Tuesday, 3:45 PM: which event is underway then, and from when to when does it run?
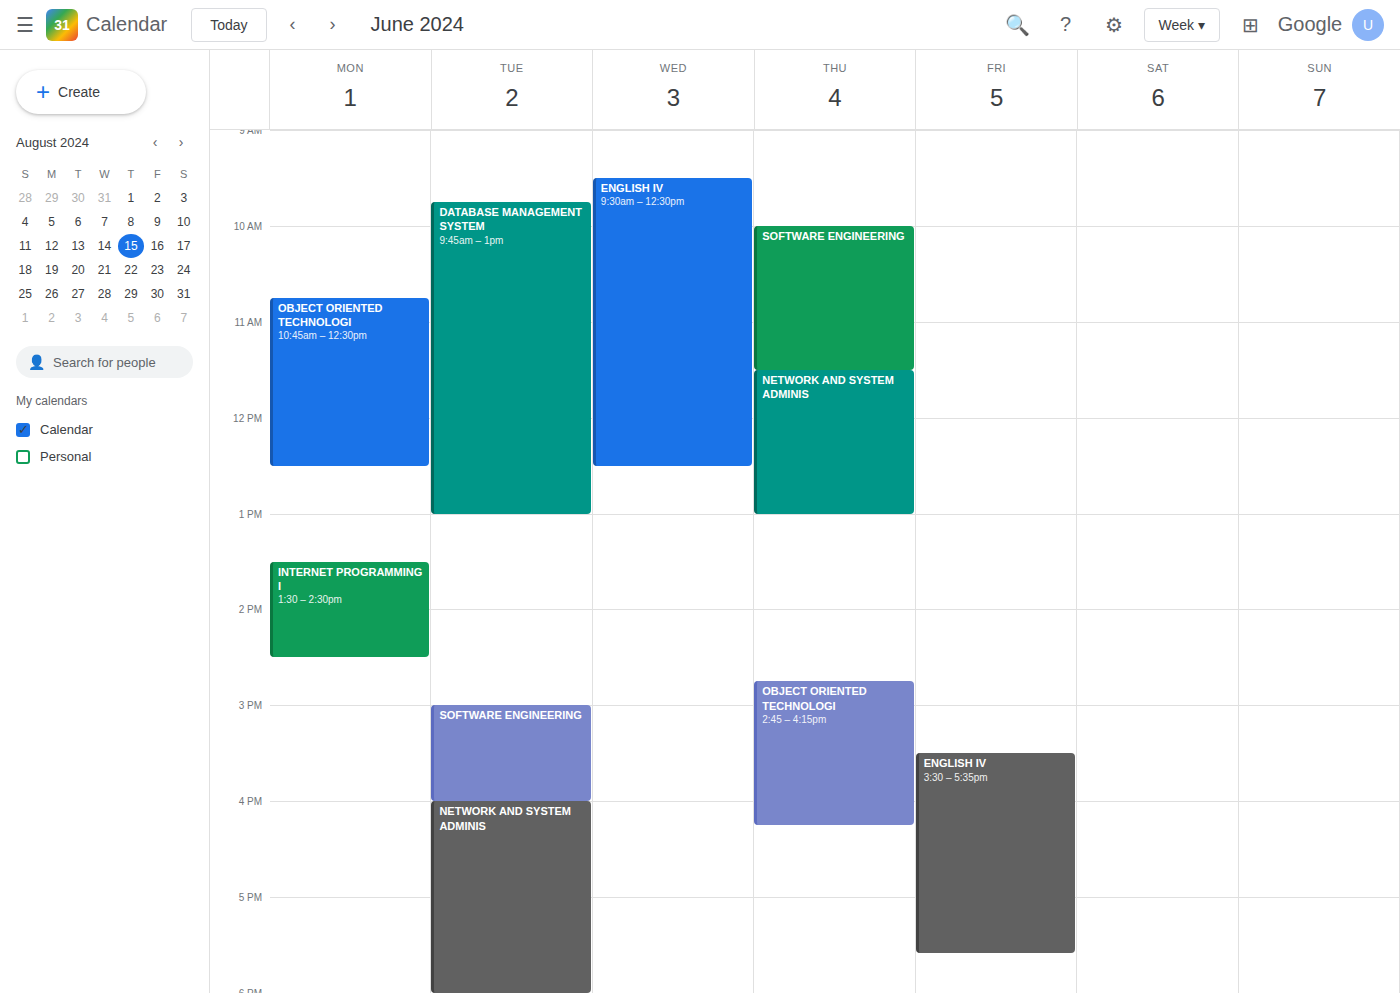
"SOFTWARE ENGINEERING", 3:00 PM to 4:00 PM